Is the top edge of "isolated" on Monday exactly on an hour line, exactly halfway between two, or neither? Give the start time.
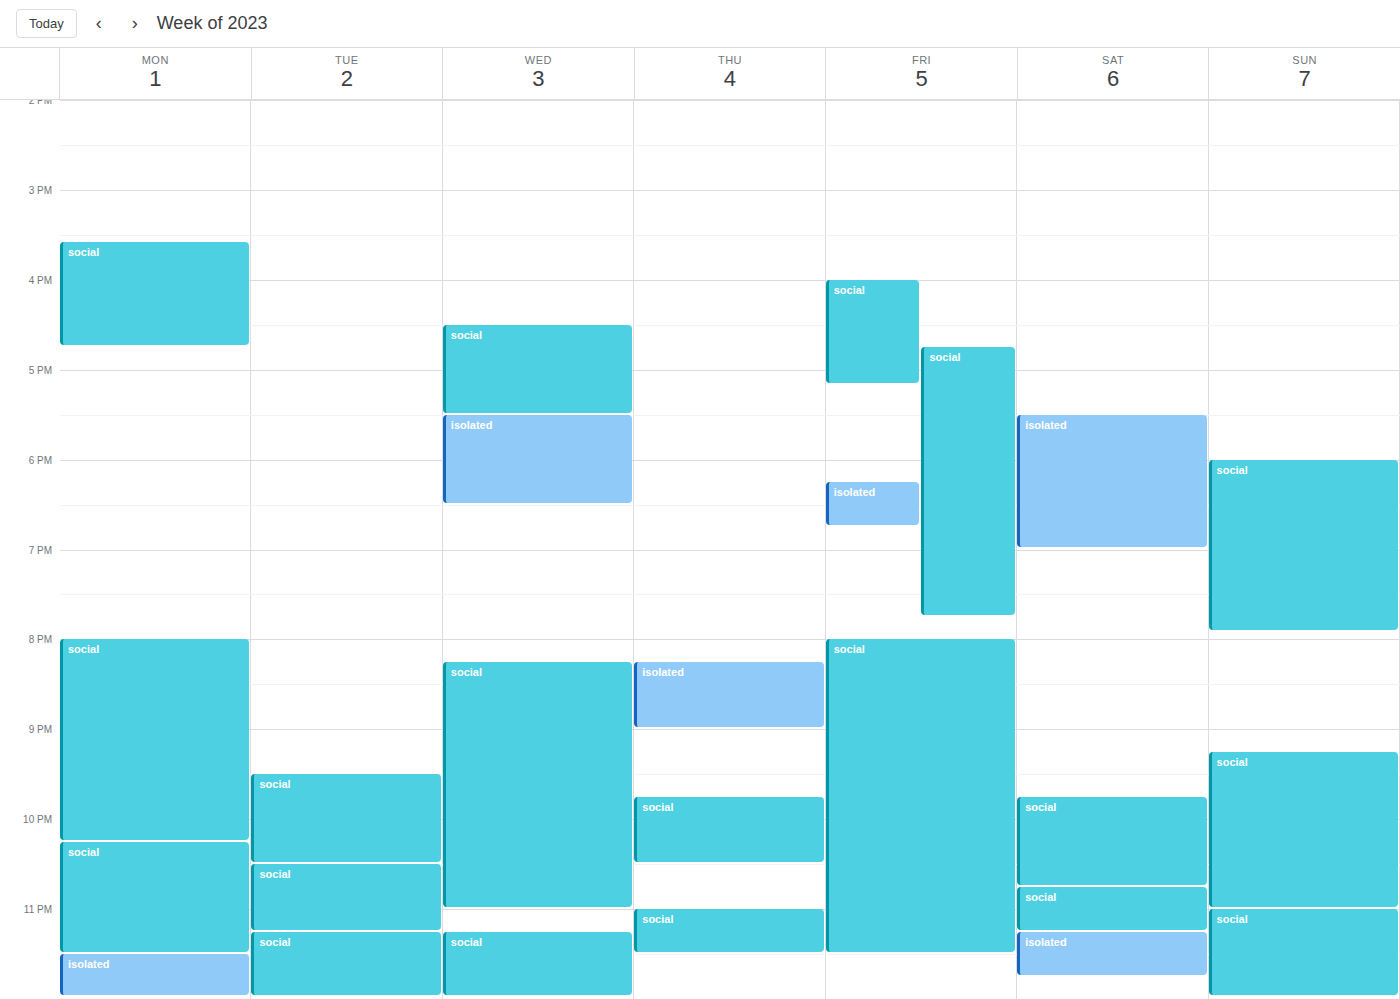
11:30 PM -- halfway between the 11 PM and 12 AM lines.